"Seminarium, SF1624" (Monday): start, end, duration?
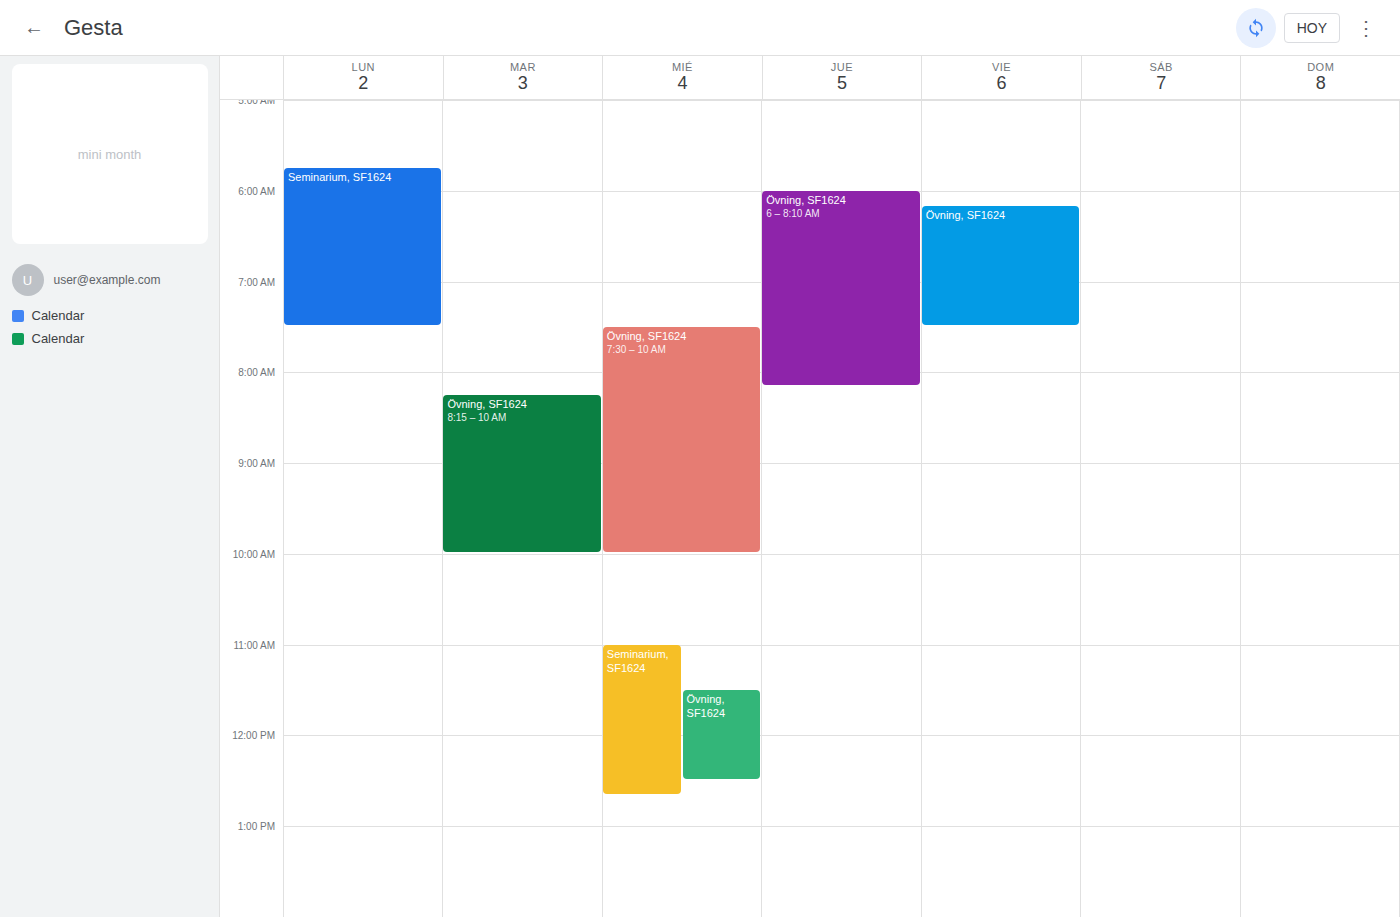
5:45 AM to 7:30 AM, 1 hour 45 minutes